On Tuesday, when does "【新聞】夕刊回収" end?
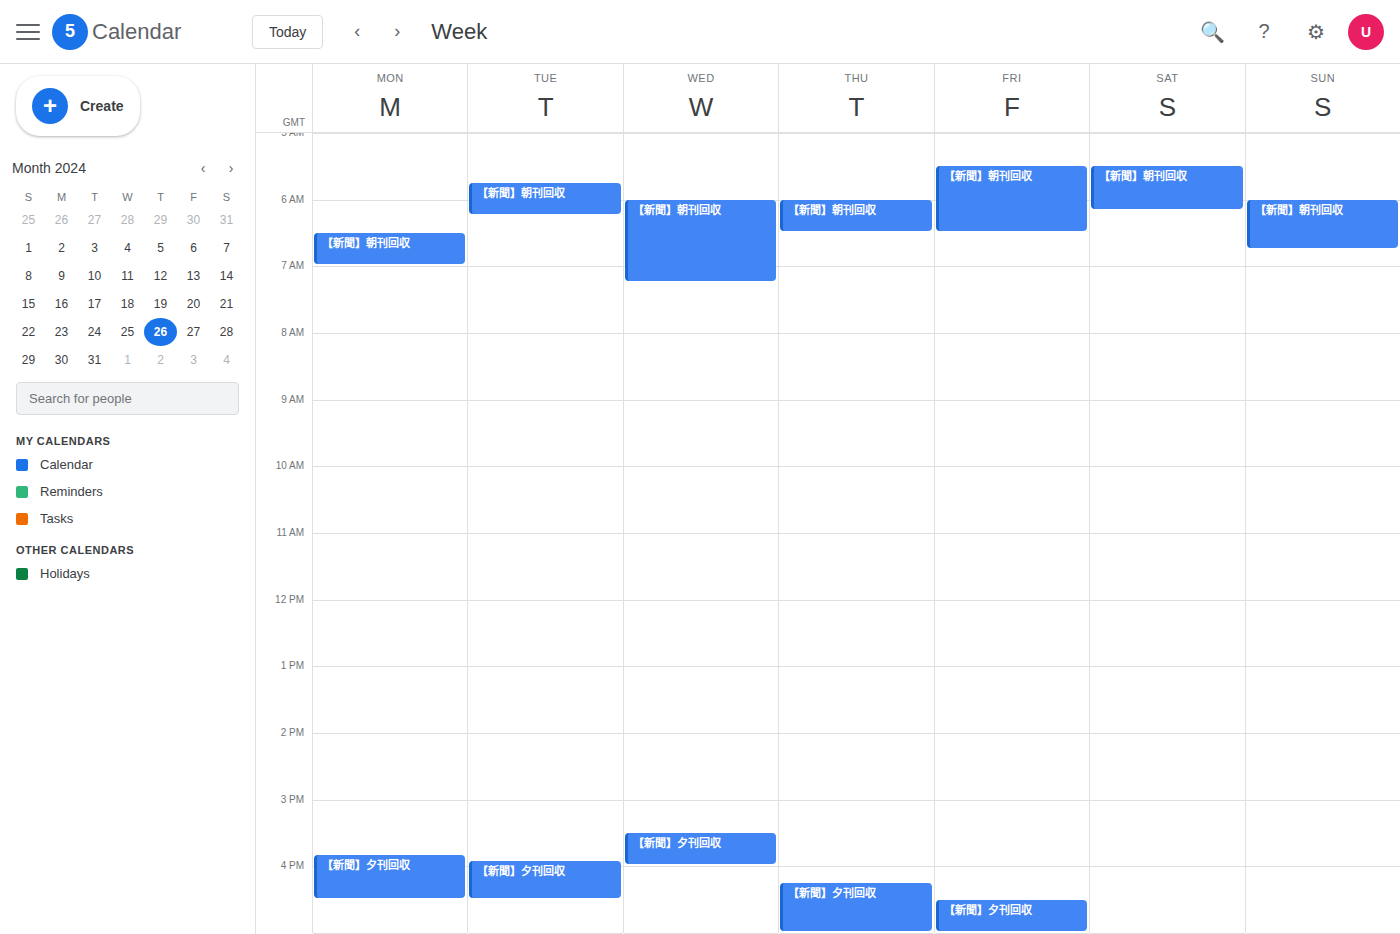
4:30 PM